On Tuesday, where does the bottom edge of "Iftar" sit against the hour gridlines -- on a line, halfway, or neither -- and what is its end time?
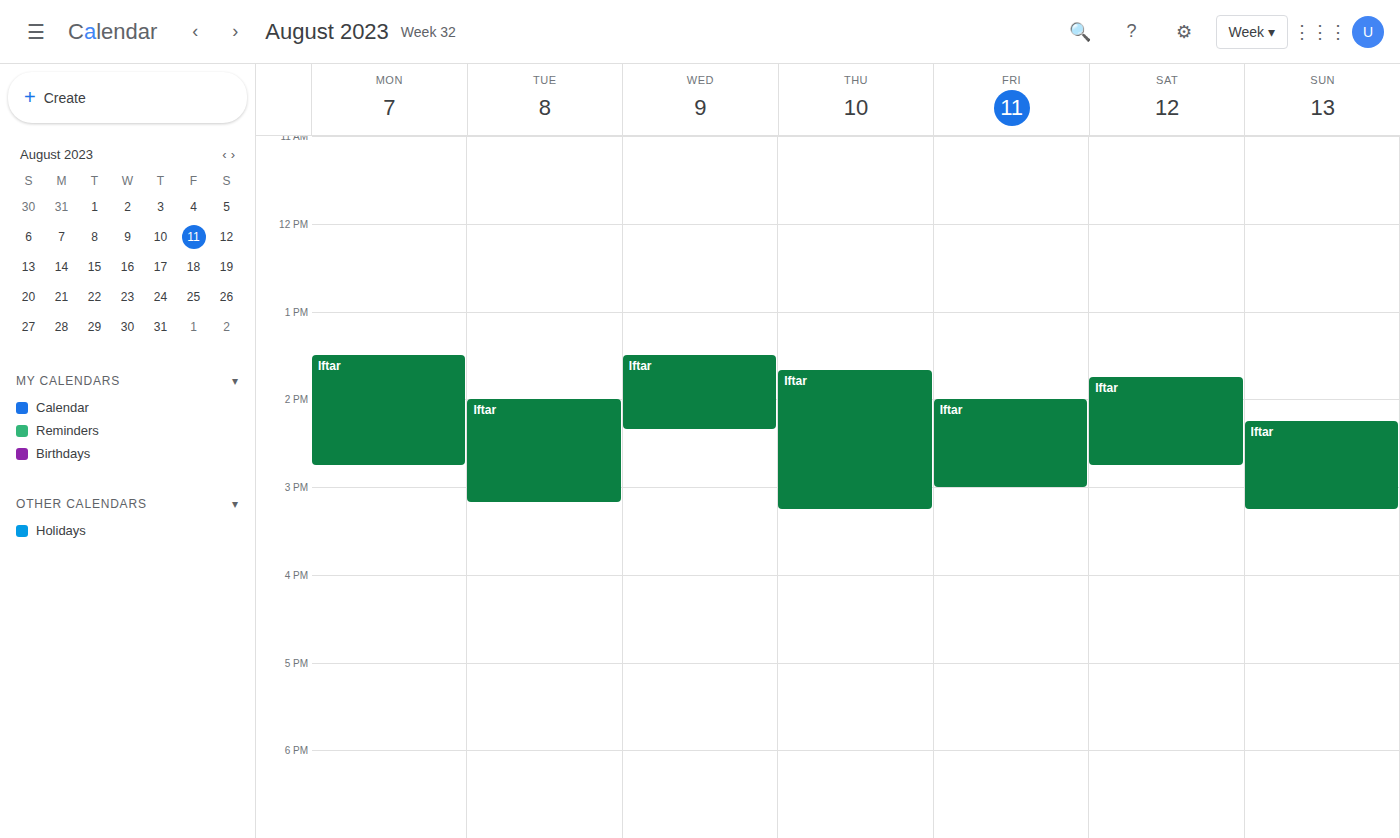
3:10 PM -- neither: 10 minutes below the 3 PM line and 50 minutes above the 4 PM line.